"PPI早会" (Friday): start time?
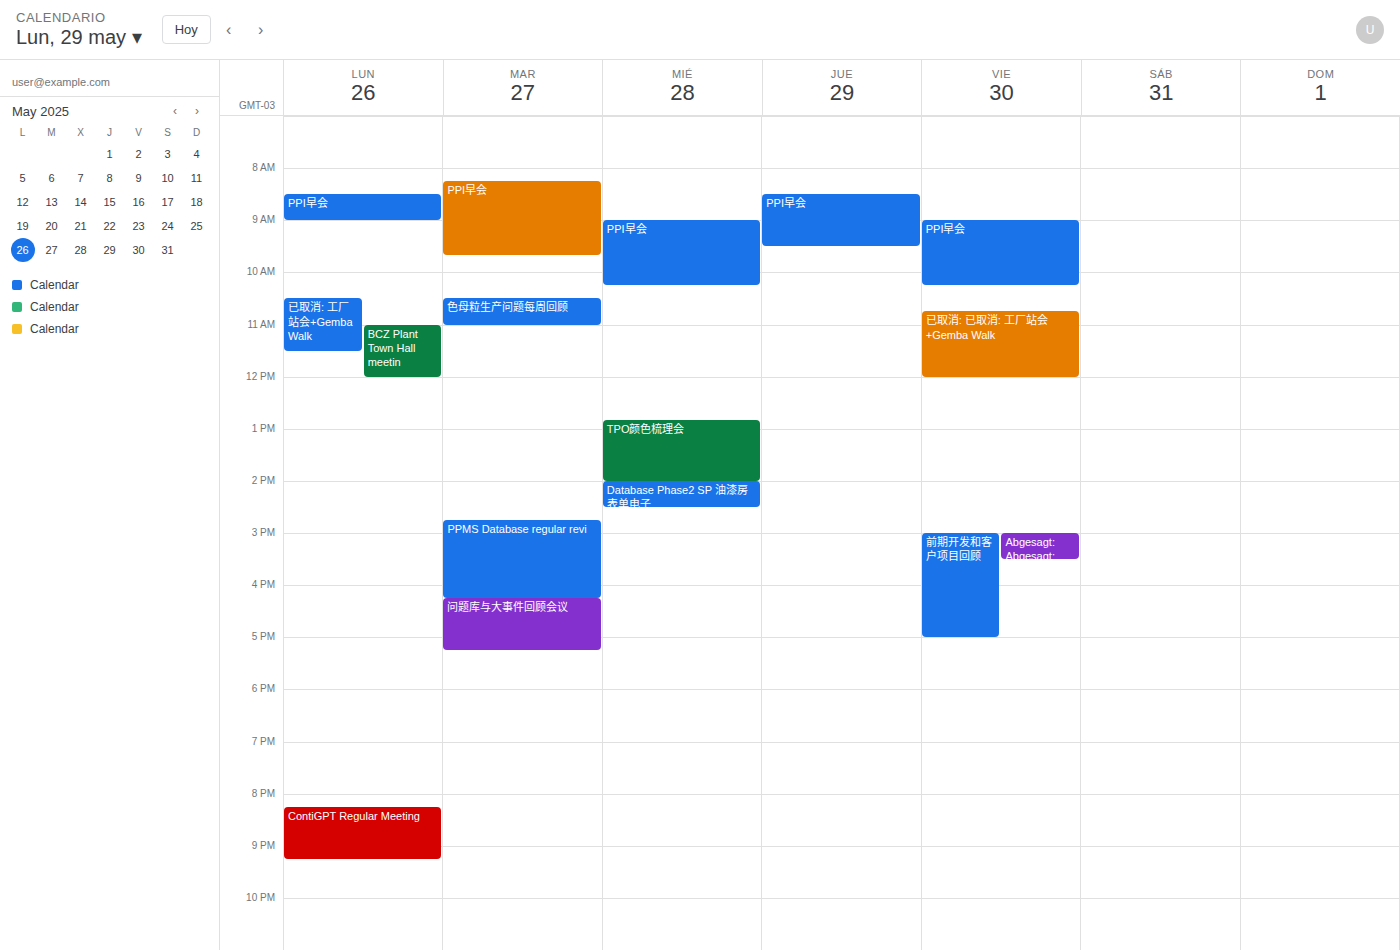
9:00 AM